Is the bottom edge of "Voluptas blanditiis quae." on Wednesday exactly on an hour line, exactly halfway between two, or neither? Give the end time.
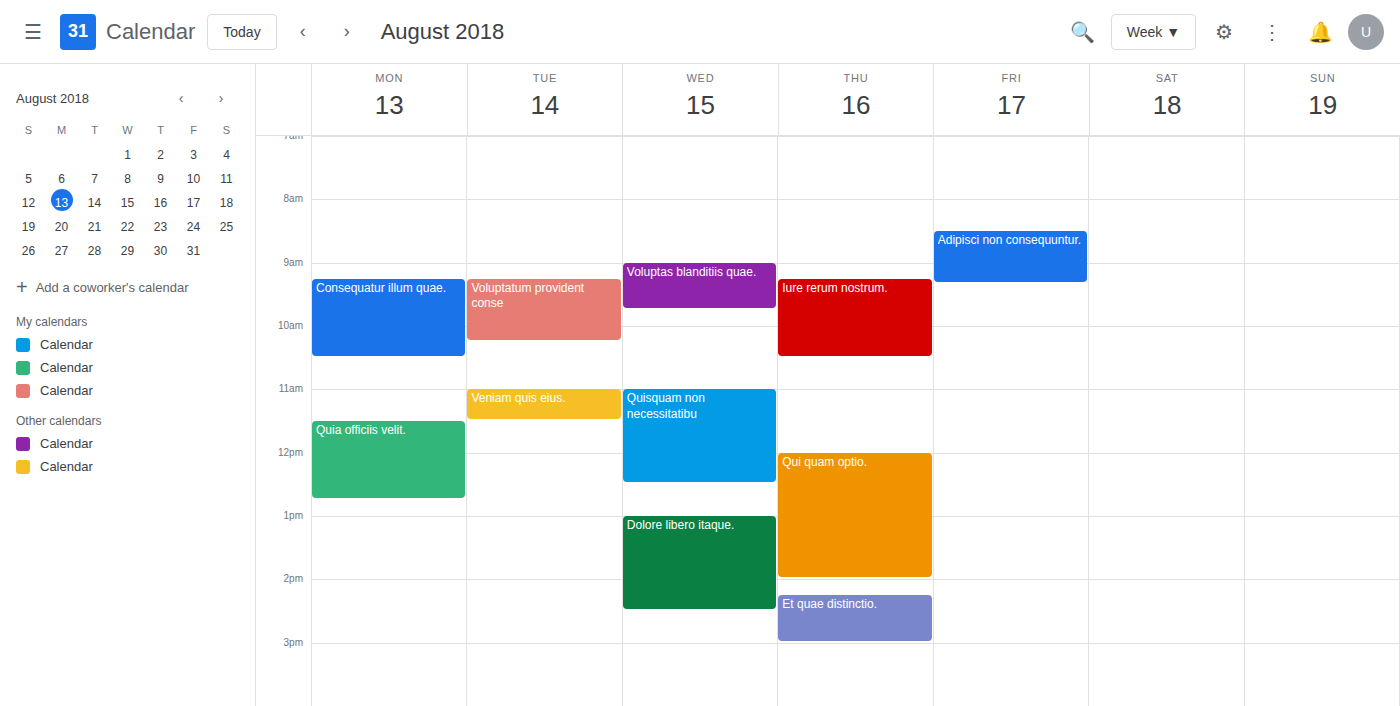
9:45 AM -- neither: three quarters of the way from the 9 AM line to the 10 AM line.